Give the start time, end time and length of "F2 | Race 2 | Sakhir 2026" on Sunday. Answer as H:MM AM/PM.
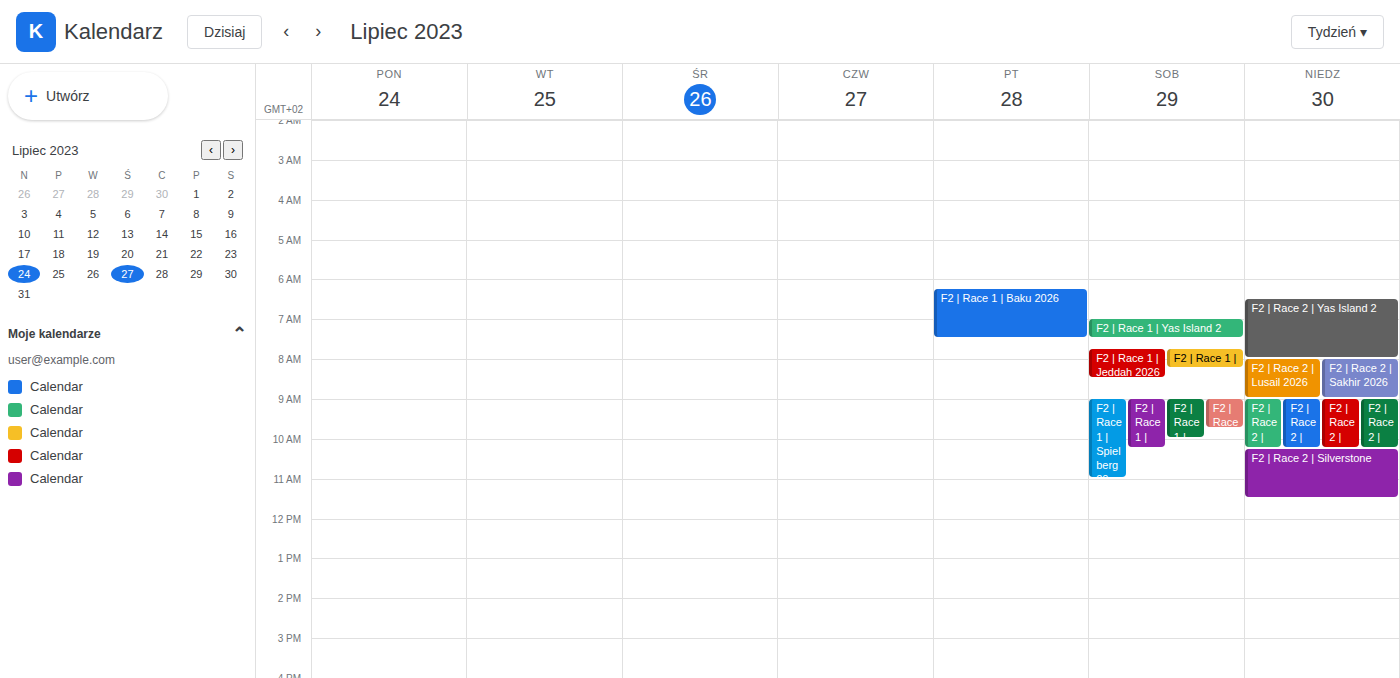
8:00 AM to 9:00 AM, 1 hour